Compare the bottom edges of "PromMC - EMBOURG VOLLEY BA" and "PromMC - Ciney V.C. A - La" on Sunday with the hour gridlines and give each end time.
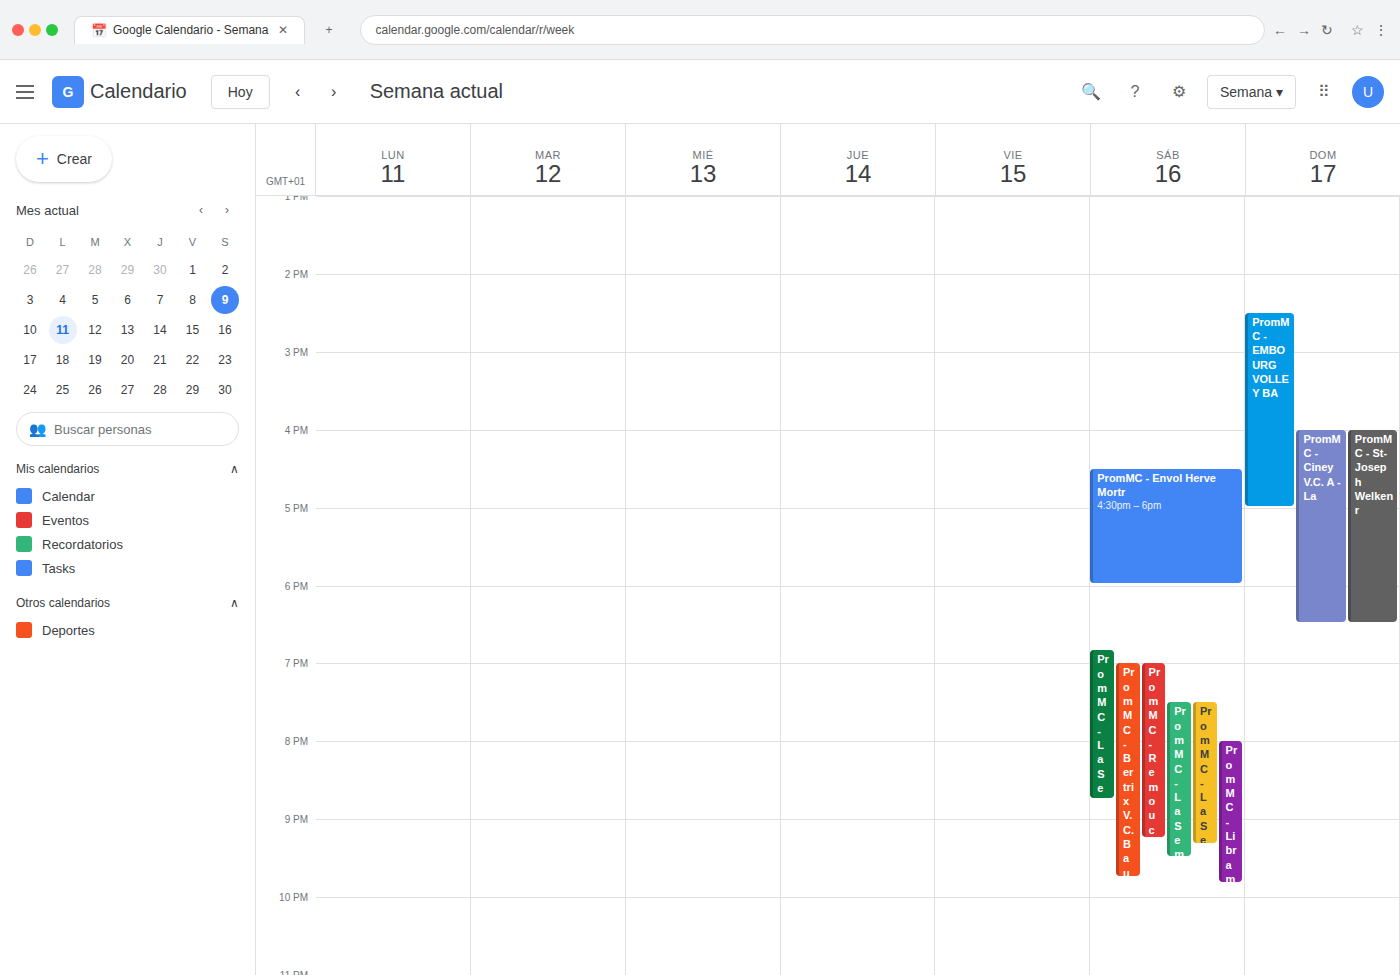
"PromMC - EMBOURG VOLLEY BA": 5:00 PM, exactly on the 5 PM line. "PromMC - Ciney V.C. A - La": 6:30 PM, halfway between the 6 PM and 7 PM lines.